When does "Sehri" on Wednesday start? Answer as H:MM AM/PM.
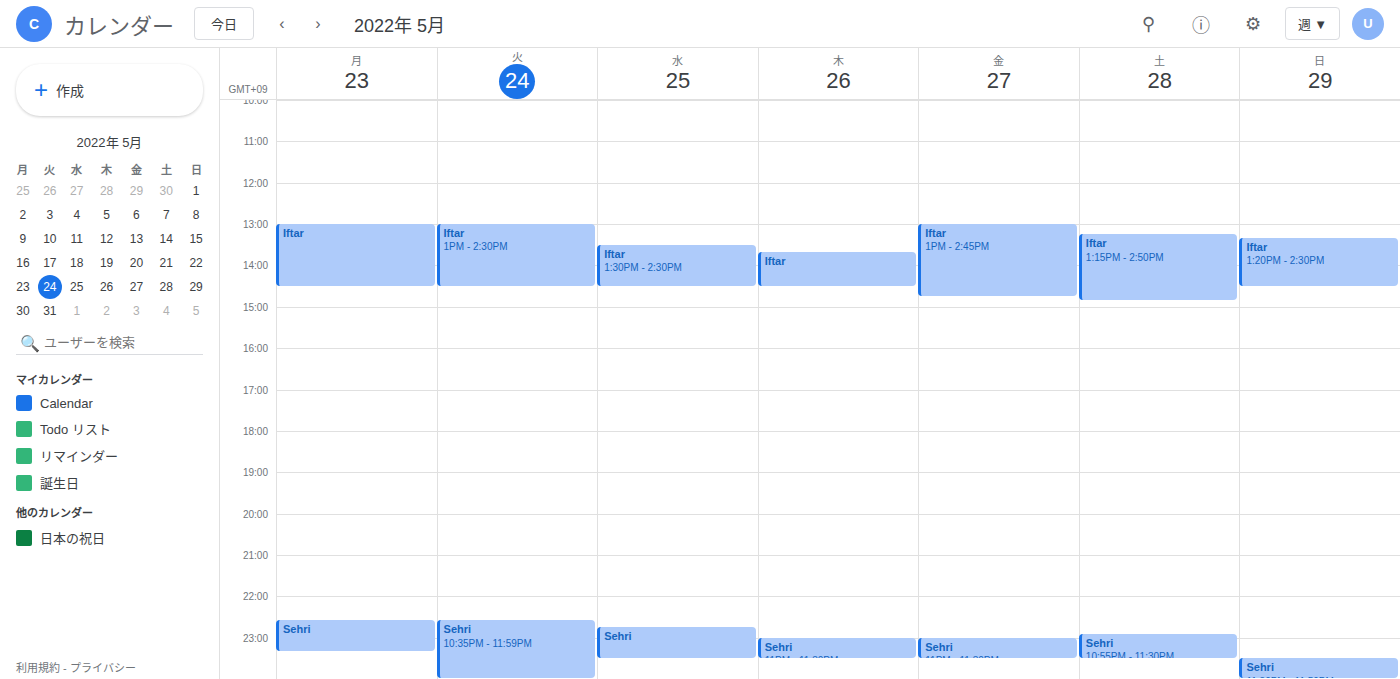
10:45 PM